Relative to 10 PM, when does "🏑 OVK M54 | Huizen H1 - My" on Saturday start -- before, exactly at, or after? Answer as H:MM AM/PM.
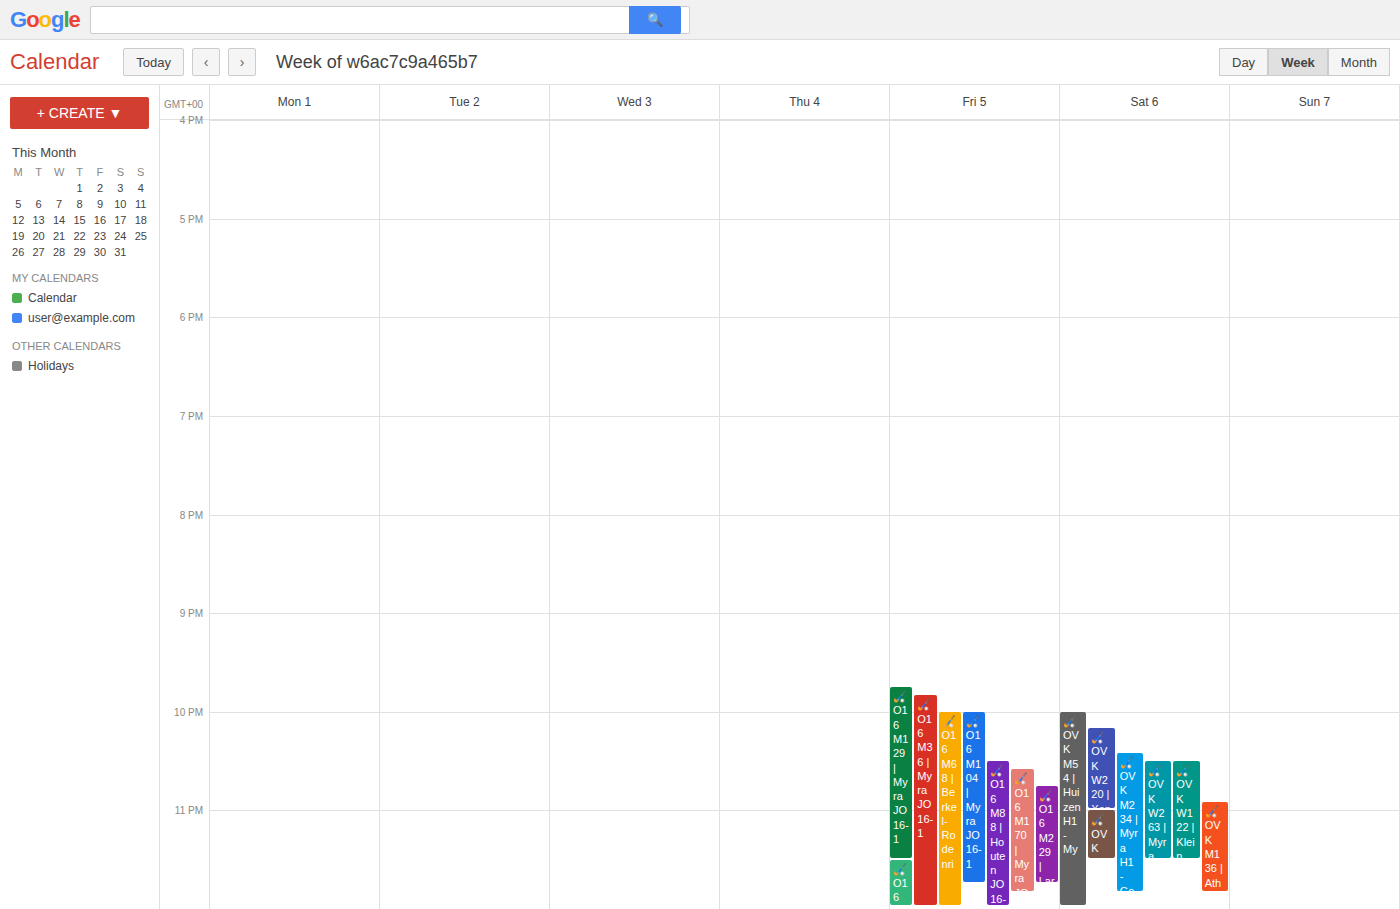
10:00 PM -- exactly at 10 PM, on the 10 PM line.